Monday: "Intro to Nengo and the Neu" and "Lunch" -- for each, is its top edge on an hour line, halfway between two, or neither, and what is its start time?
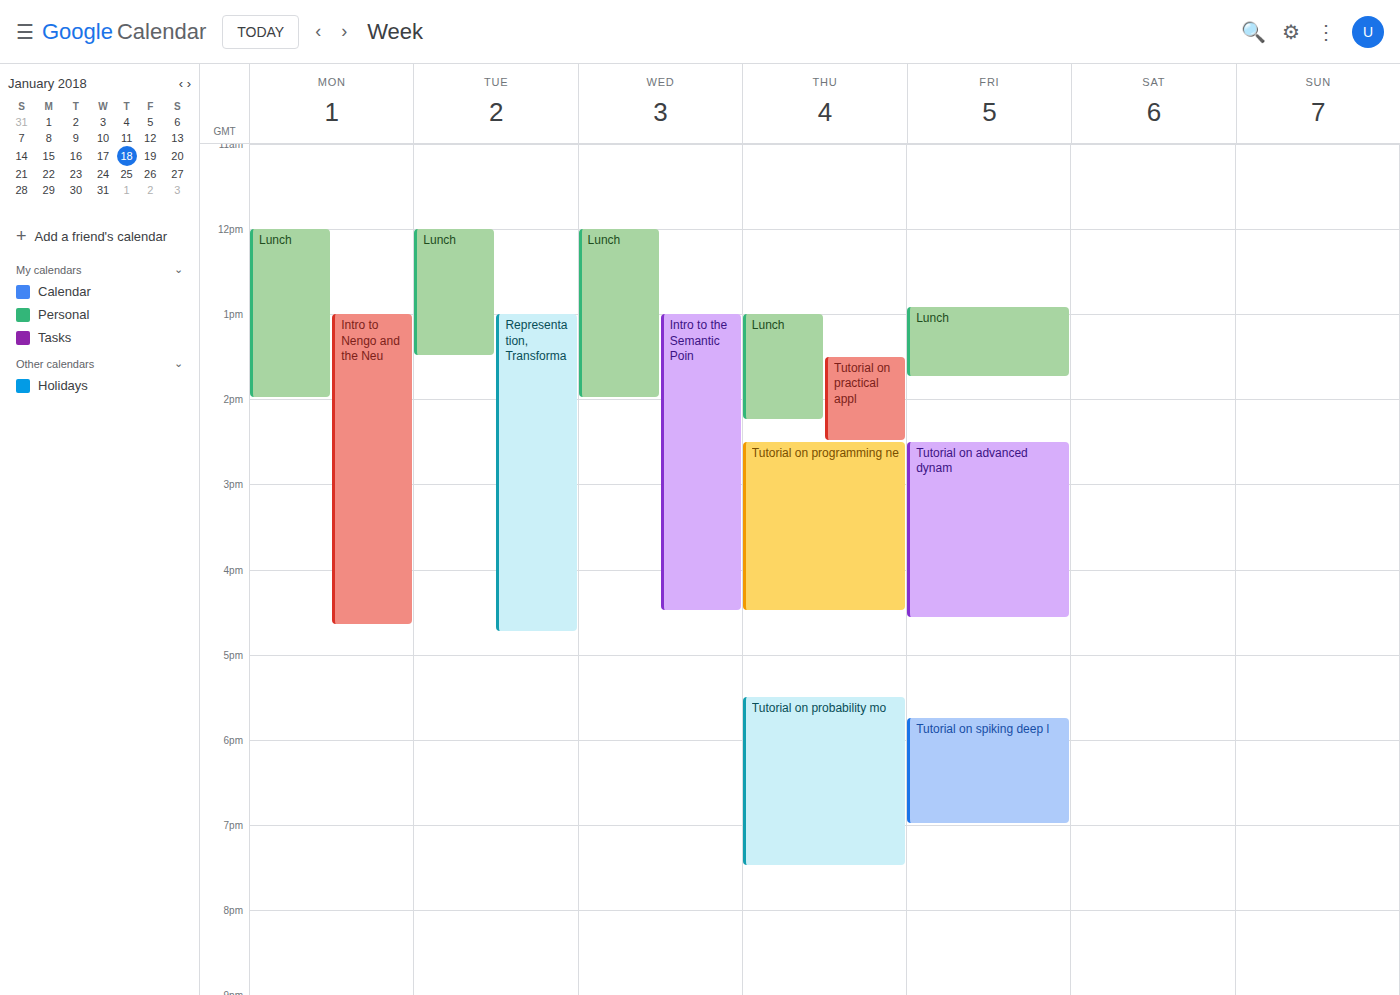
"Intro to Nengo and the Neu": 1:00 PM, exactly on the 1 PM line. "Lunch": 12:00 PM, exactly on the 12 PM line.